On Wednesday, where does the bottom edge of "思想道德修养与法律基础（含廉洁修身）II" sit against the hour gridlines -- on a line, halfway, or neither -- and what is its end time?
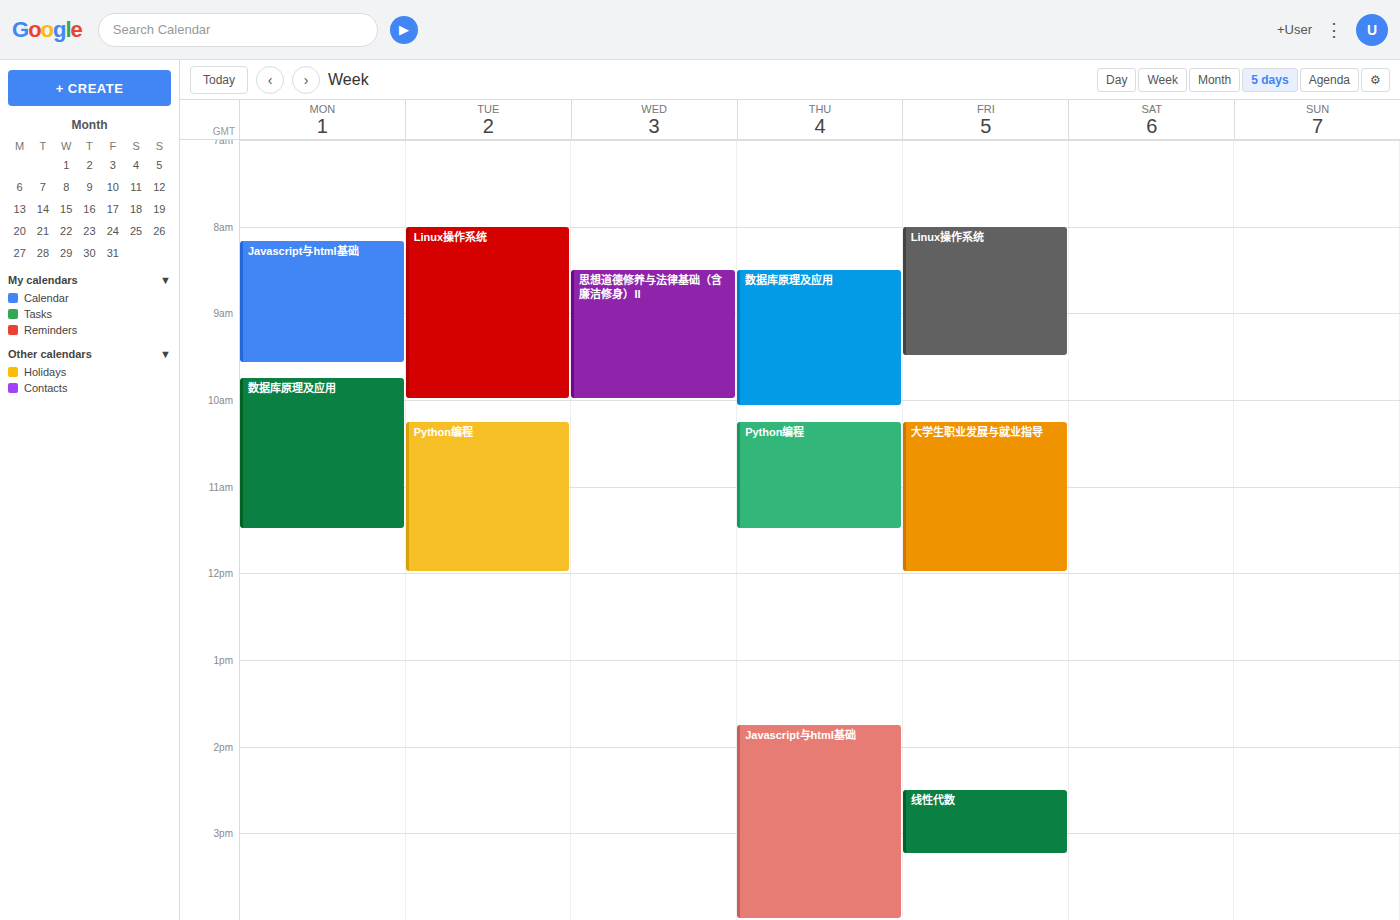
10:00 -- exactly on the 10:00 line.